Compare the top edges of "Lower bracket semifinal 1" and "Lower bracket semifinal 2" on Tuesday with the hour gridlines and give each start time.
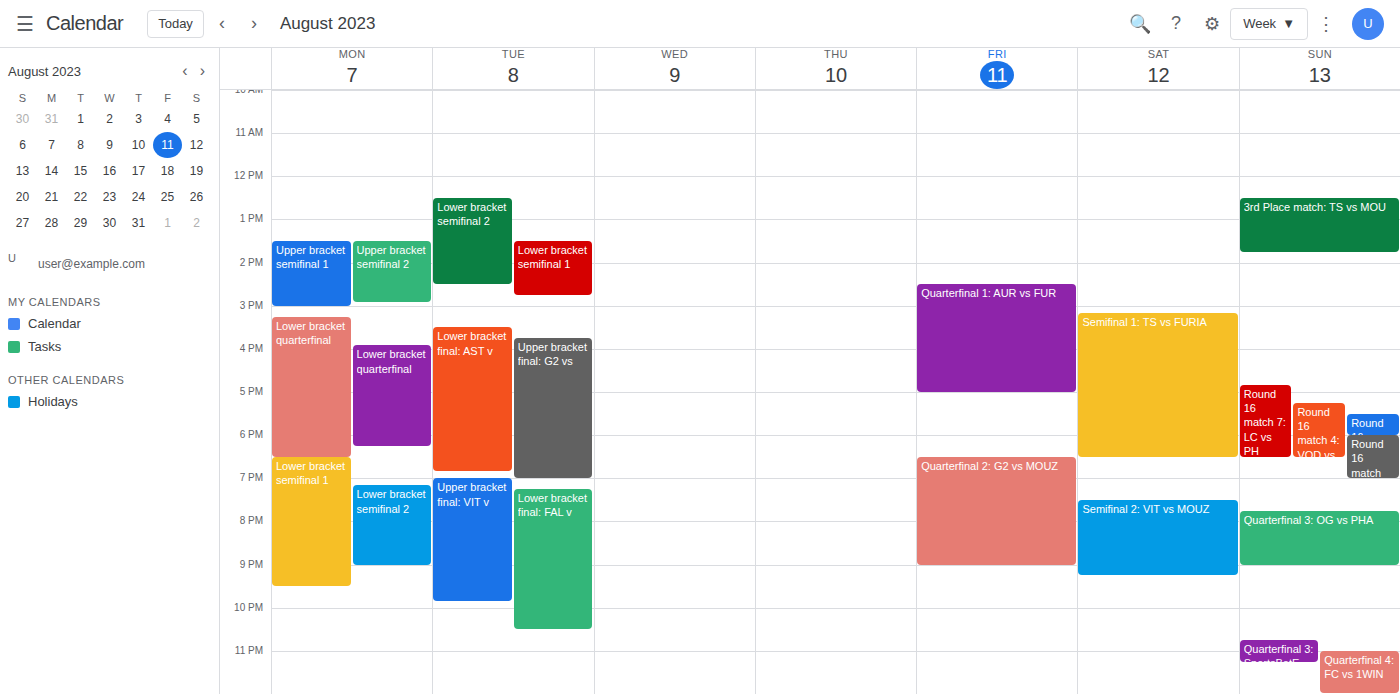
"Lower bracket semifinal 1": 1:30 PM, halfway between the 1 PM and 2 PM lines. "Lower bracket semifinal 2": 12:30 PM, halfway between the 12 PM and 1 PM lines.